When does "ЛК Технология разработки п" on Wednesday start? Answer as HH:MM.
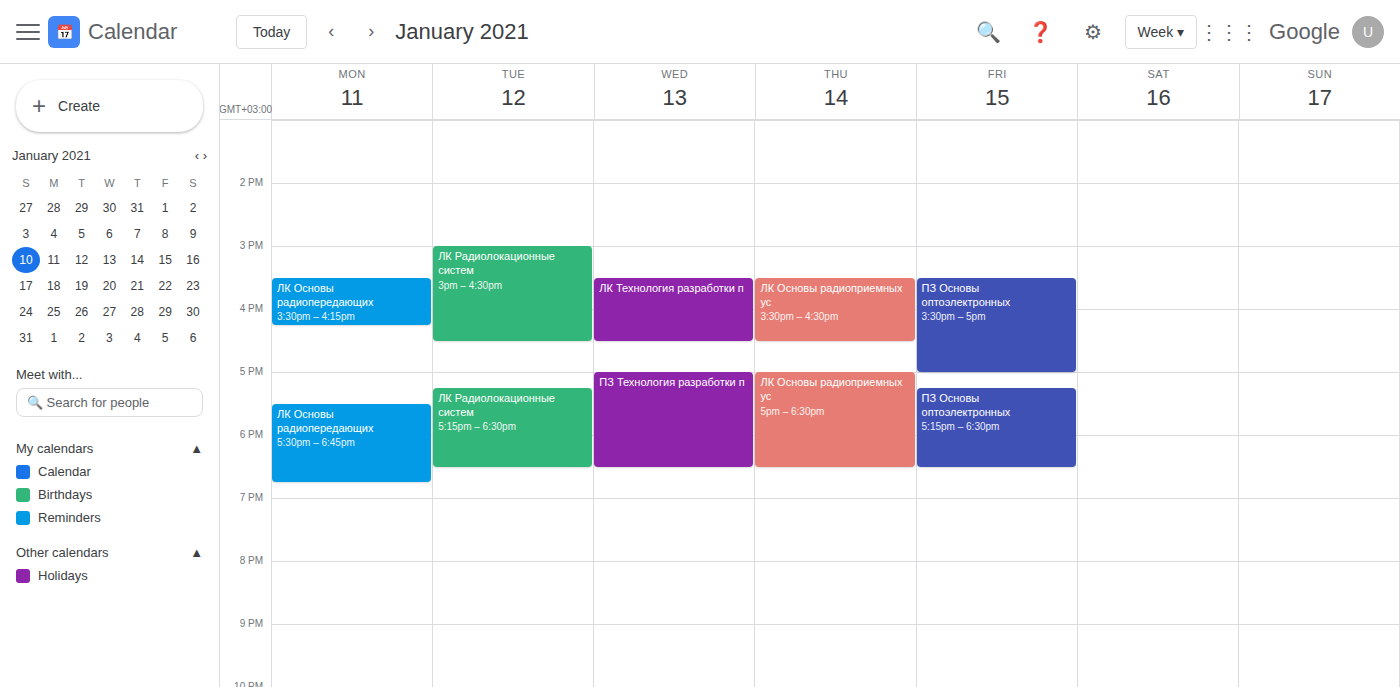
15:30